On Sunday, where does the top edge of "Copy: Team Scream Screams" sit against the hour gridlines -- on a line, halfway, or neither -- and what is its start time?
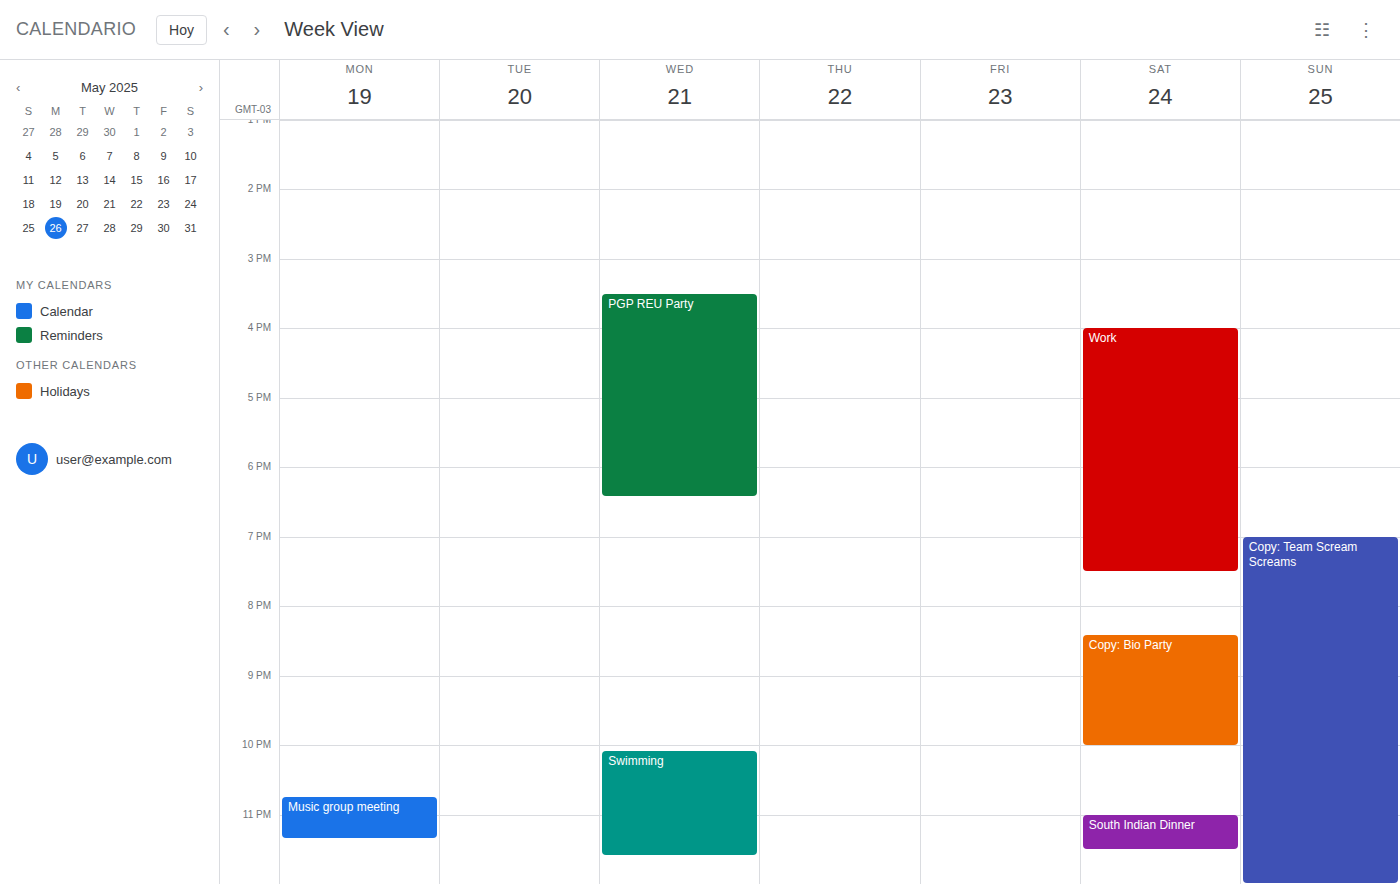
7:00 PM -- exactly on the 7 PM line.